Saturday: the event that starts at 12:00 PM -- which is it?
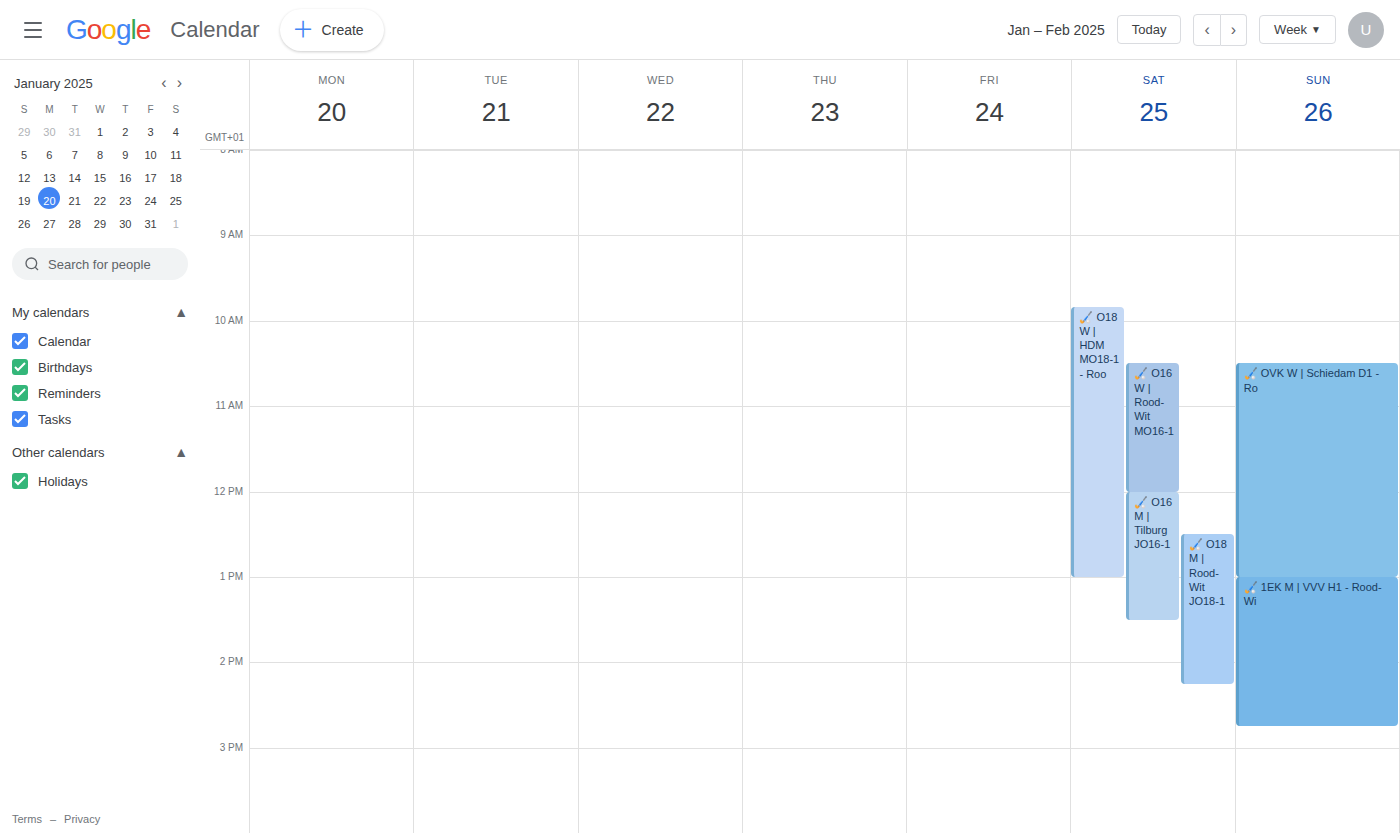
"🏑 O16 M | Tilburg JO16-1"